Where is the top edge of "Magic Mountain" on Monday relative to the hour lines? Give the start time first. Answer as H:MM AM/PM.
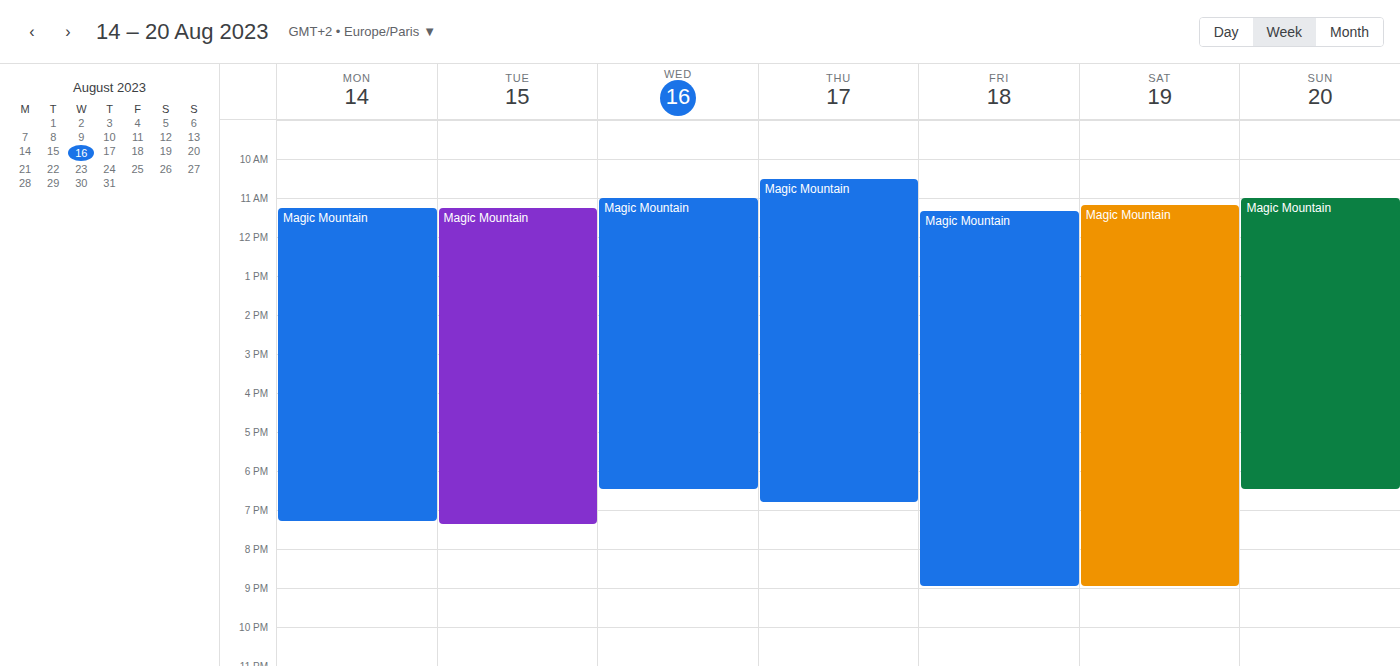
11:15 AM -- neither: a quarter of the way from the 11 AM line to the 12 PM line.